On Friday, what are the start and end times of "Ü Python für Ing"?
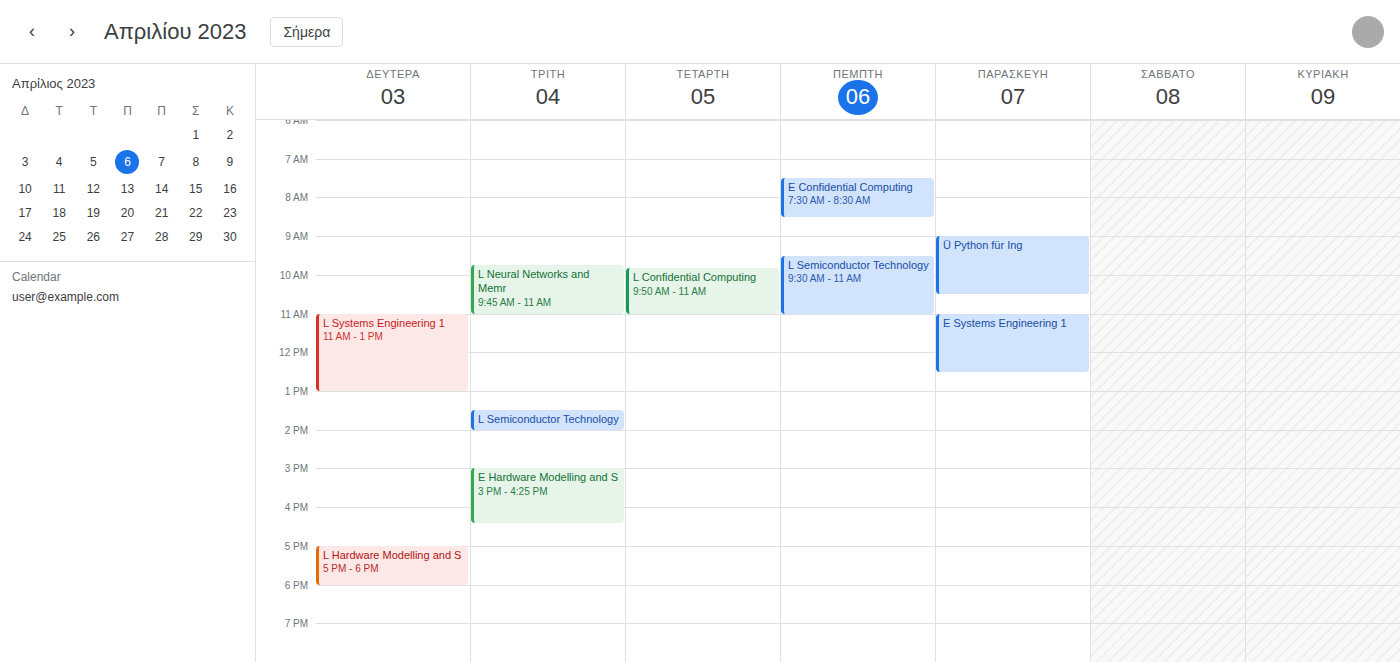
9:00 AM to 10:30 AM